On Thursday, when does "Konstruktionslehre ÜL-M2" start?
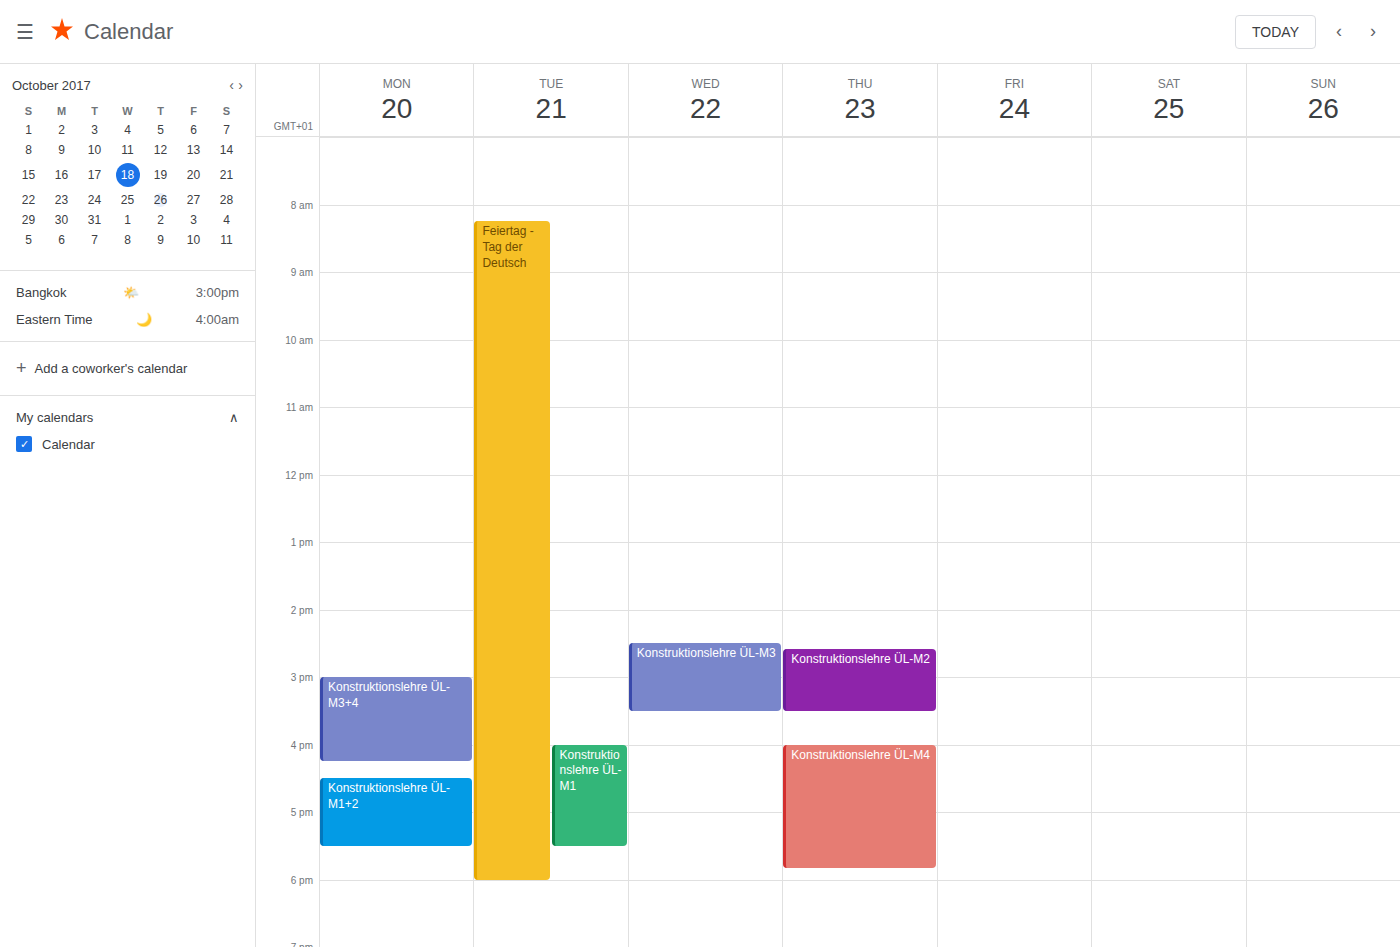
14:35